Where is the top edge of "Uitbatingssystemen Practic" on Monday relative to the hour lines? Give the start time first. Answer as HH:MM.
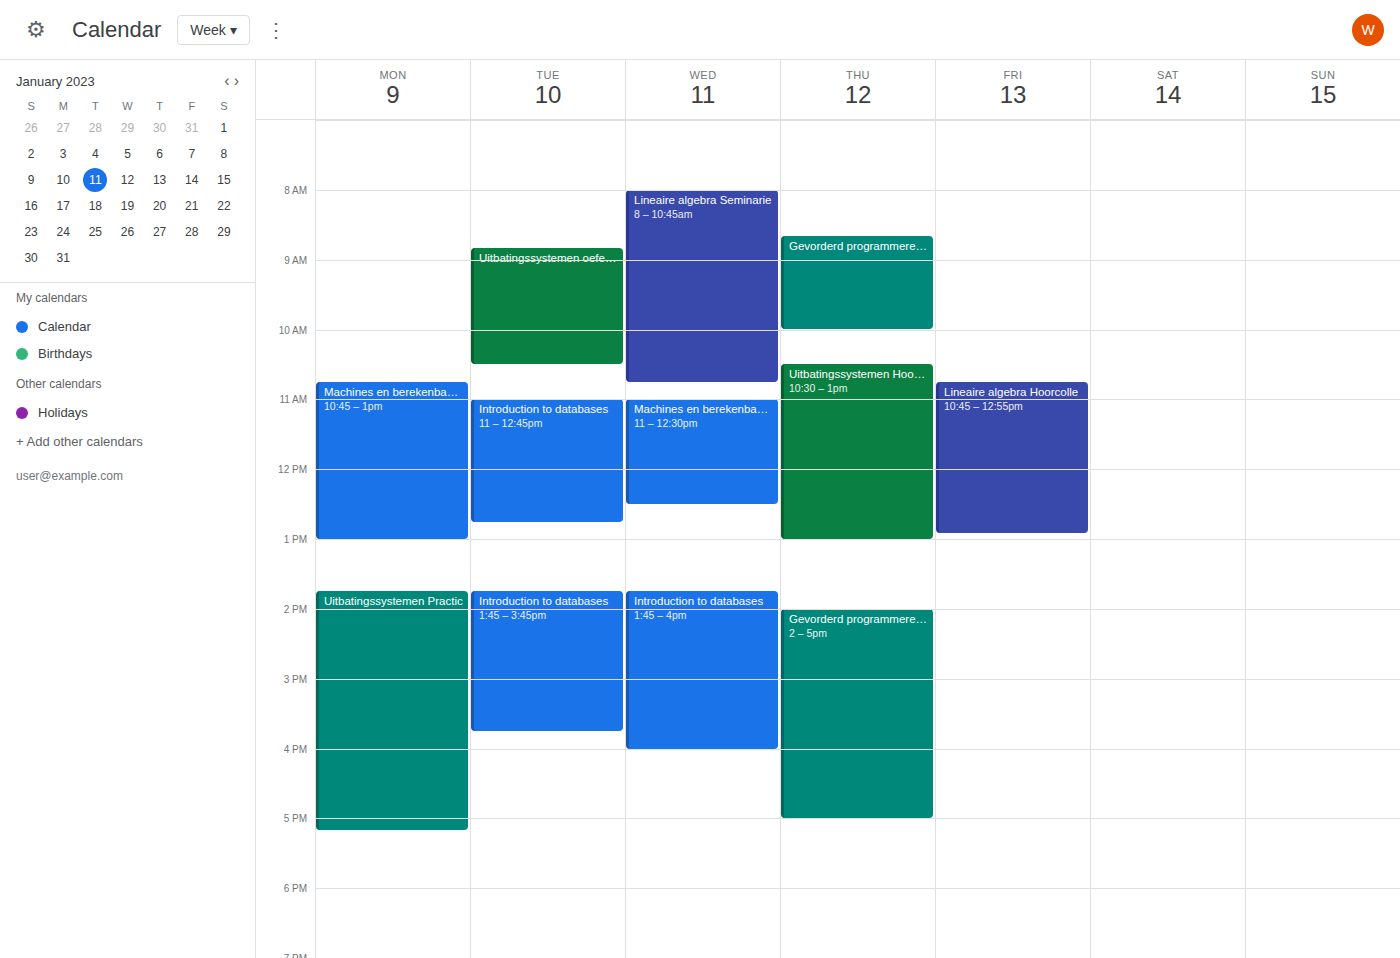
13:45 -- neither: three quarters of the way from the 13:00 line to the 14:00 line.